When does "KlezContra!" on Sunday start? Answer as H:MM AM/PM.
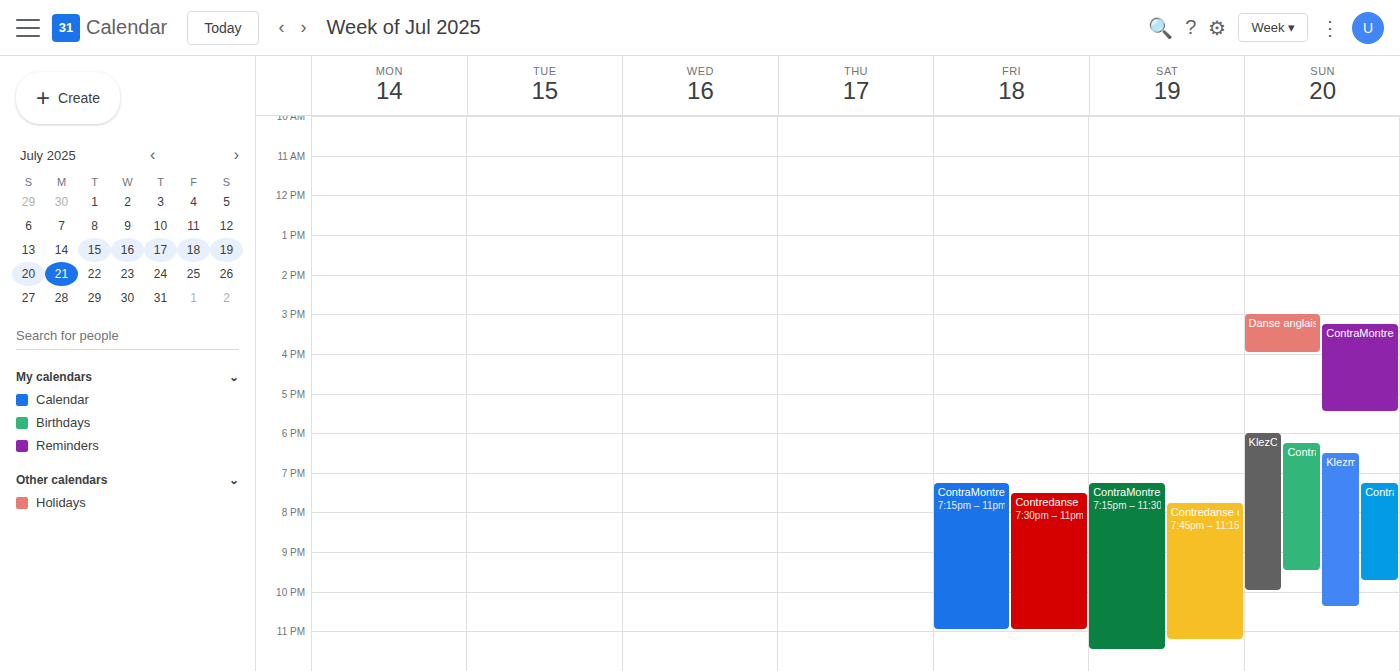
6:00 PM